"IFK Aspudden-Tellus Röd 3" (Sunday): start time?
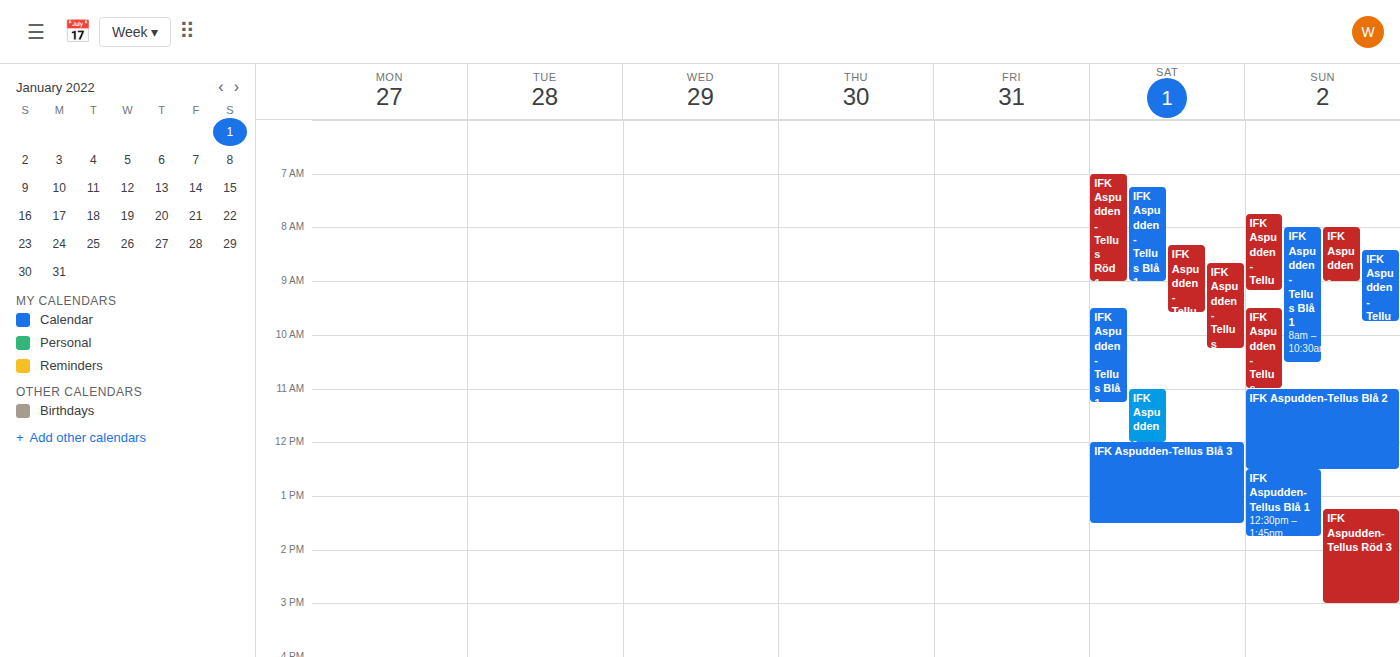
1:15 PM